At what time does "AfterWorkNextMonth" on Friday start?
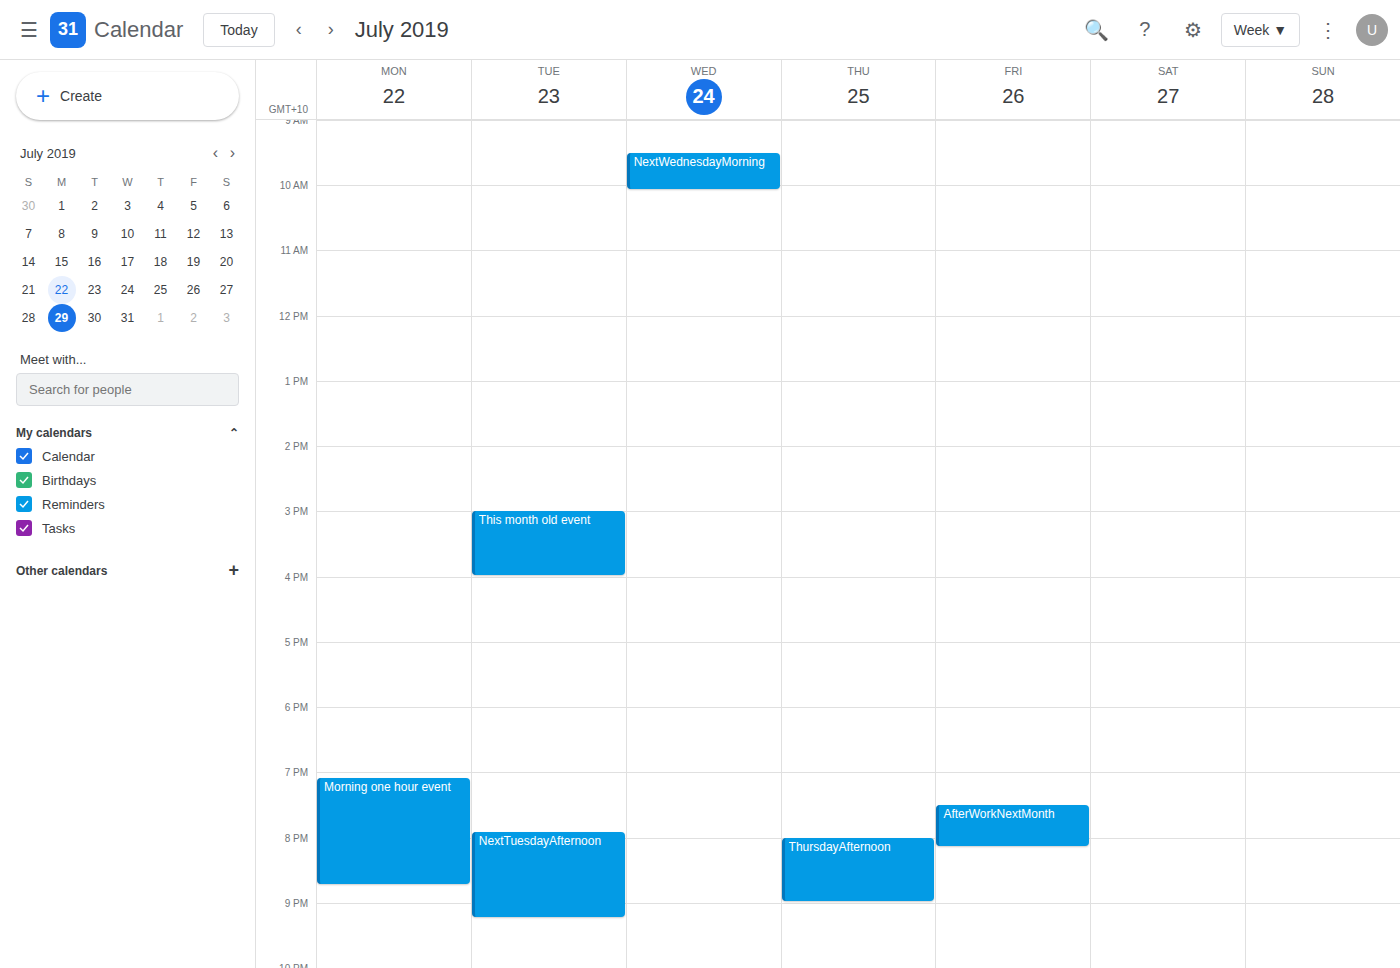
19:30